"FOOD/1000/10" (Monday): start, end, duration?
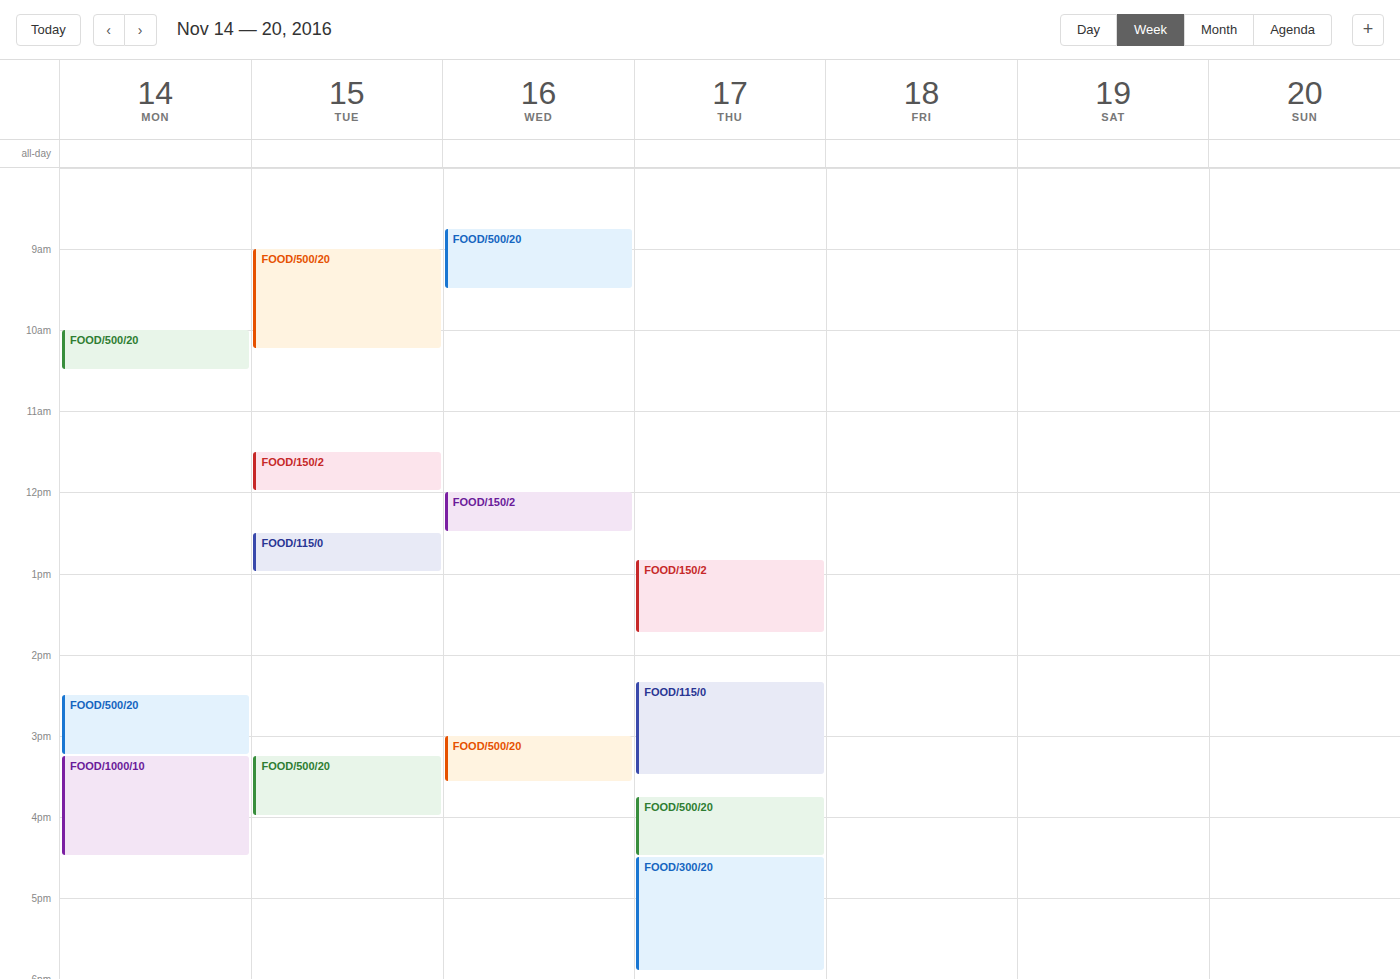
3:15 PM to 4:30 PM, 1 hour 15 minutes